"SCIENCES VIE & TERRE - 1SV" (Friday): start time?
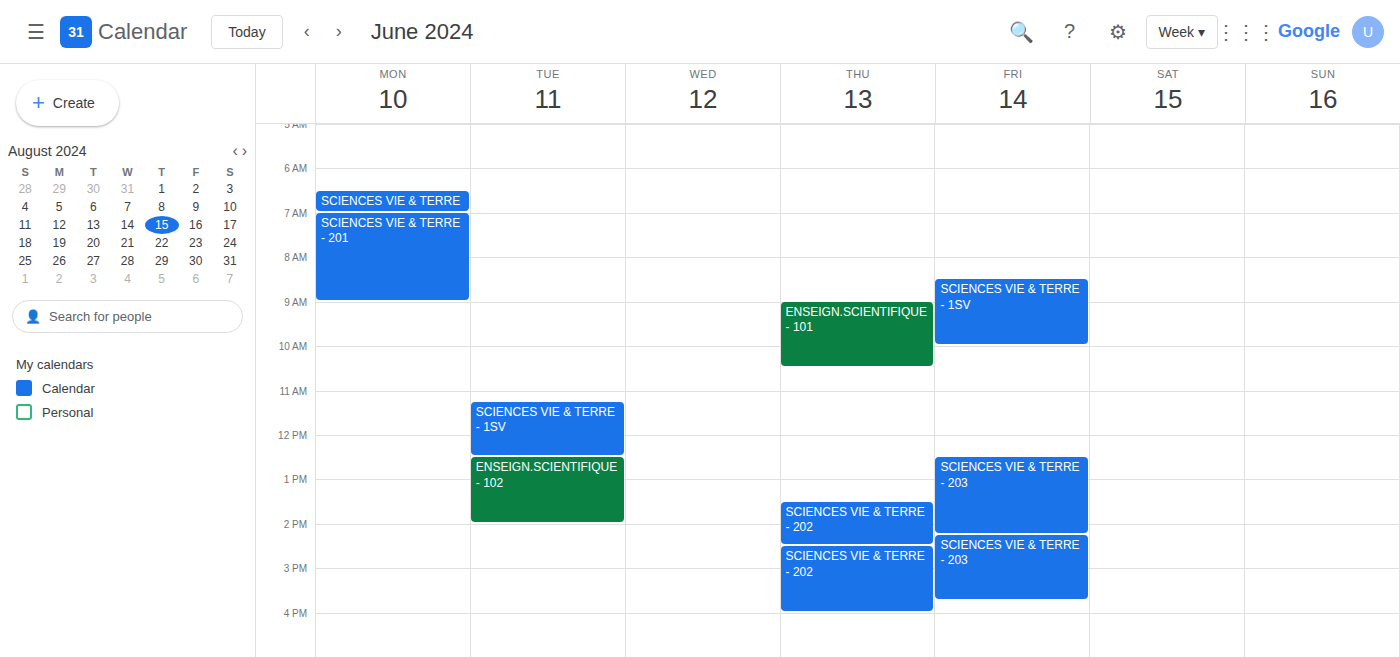
8:30 AM